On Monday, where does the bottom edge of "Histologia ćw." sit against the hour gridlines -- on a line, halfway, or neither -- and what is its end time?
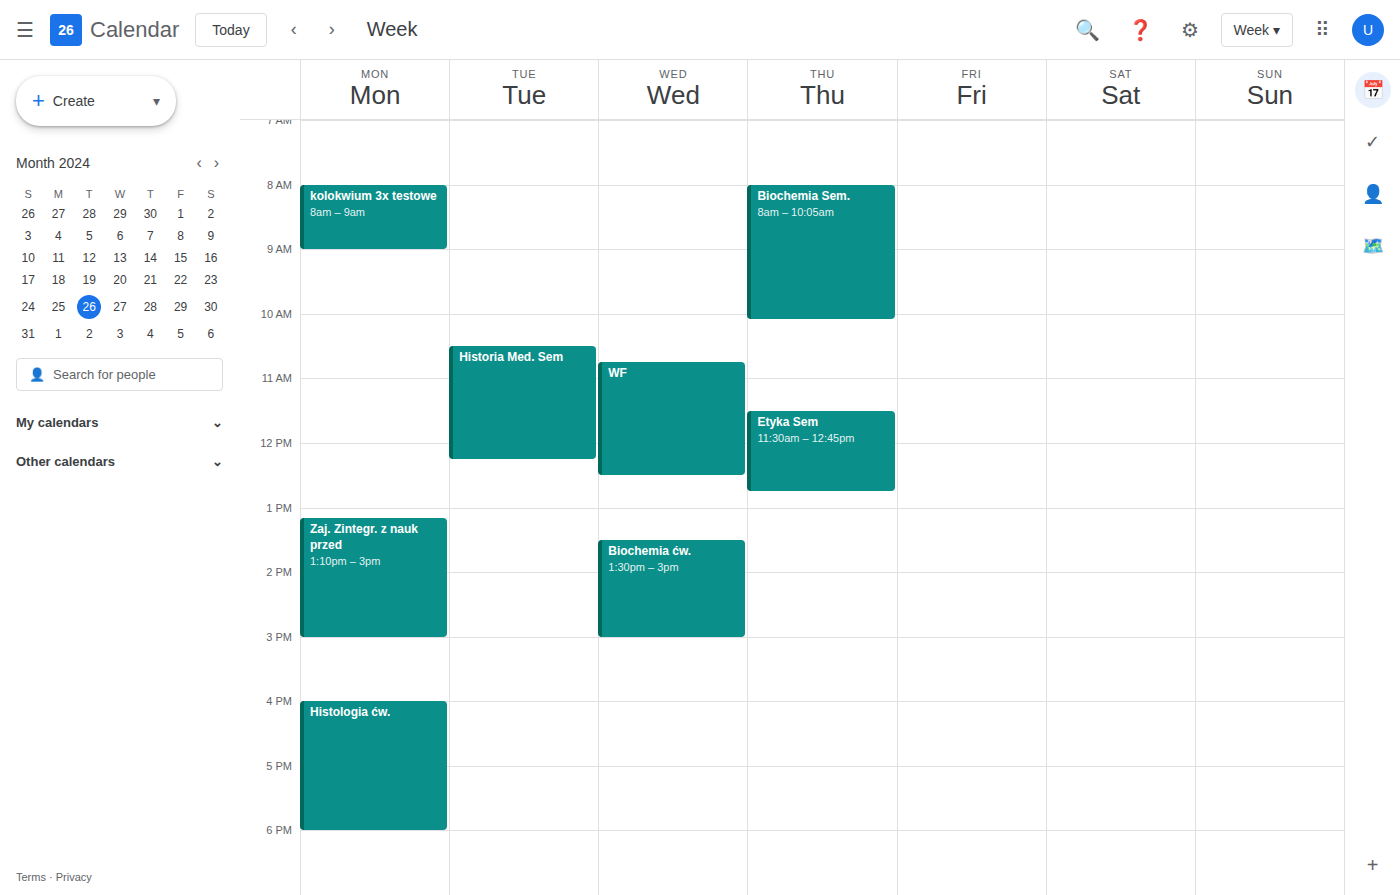
18:00 -- exactly on the 18:00 line.